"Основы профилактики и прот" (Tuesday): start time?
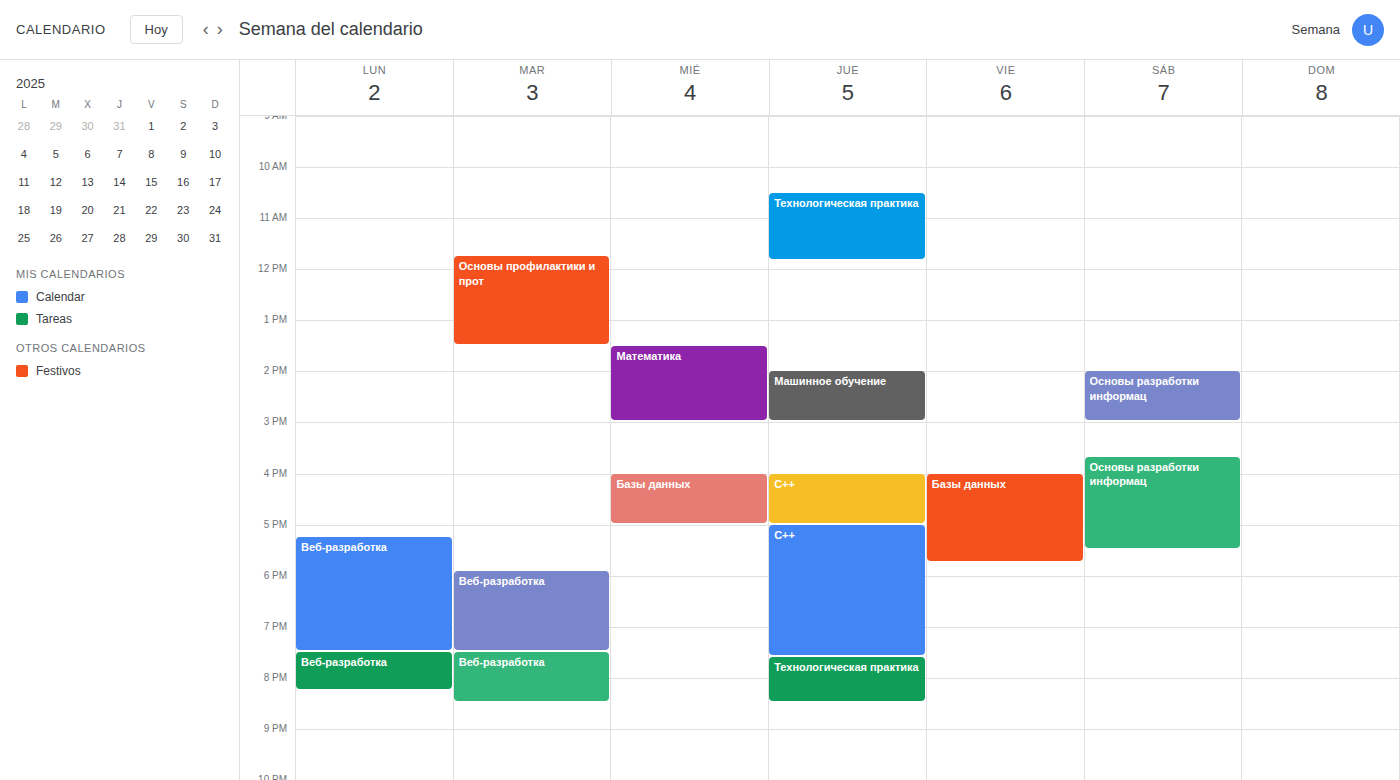
11:45 AM